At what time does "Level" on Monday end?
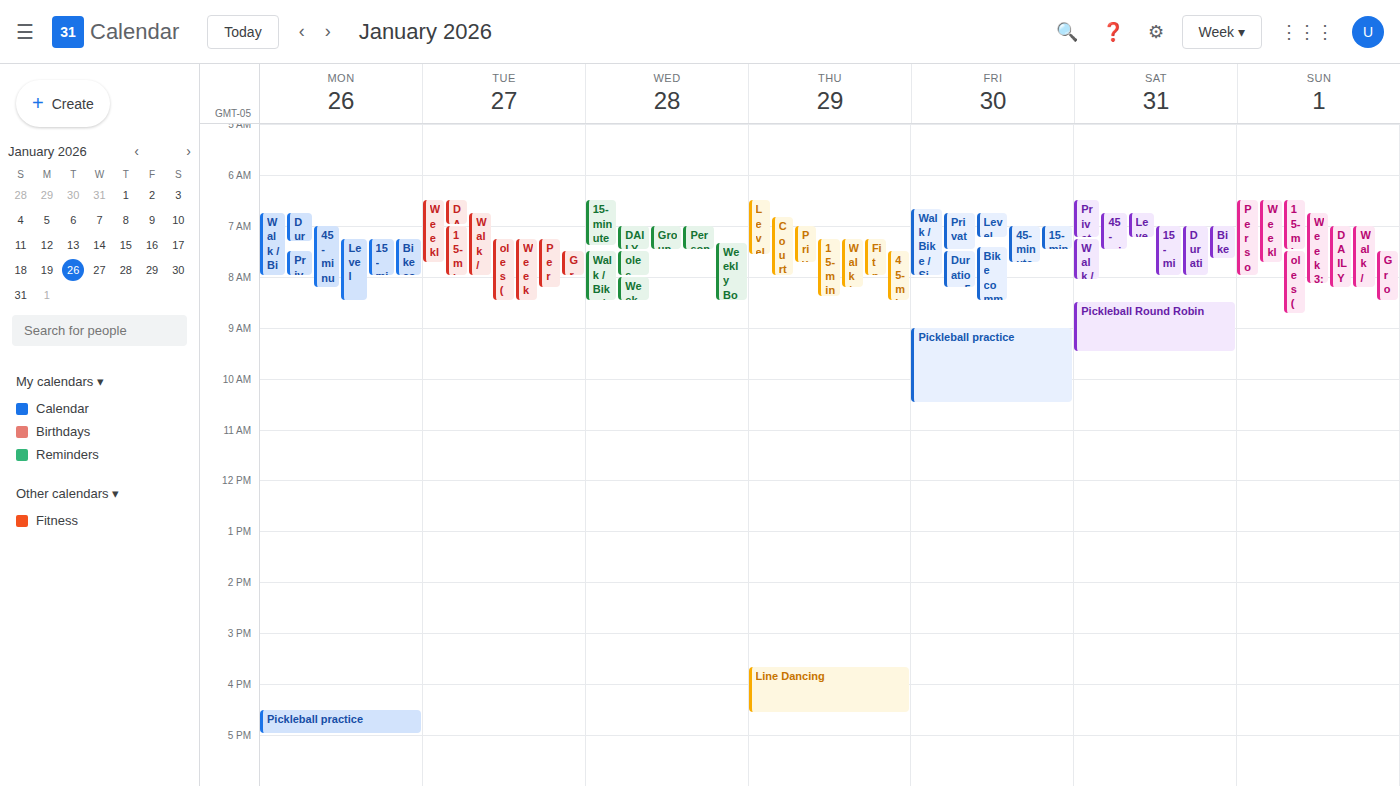
8:30 AM